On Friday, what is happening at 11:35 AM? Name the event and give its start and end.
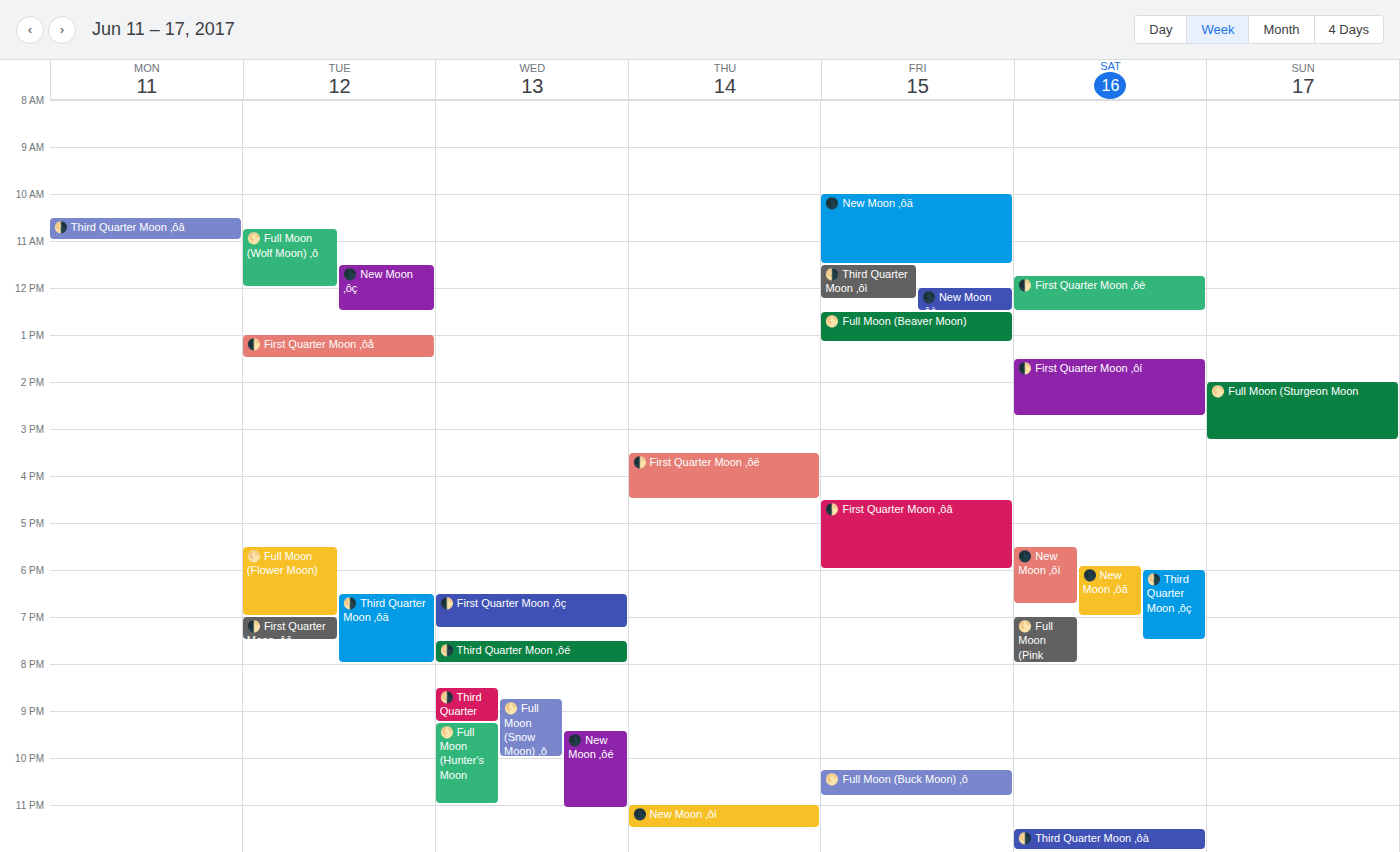
"🌗 Third Quarter Moon ‚ôì", 11:30 AM to 12:15 PM